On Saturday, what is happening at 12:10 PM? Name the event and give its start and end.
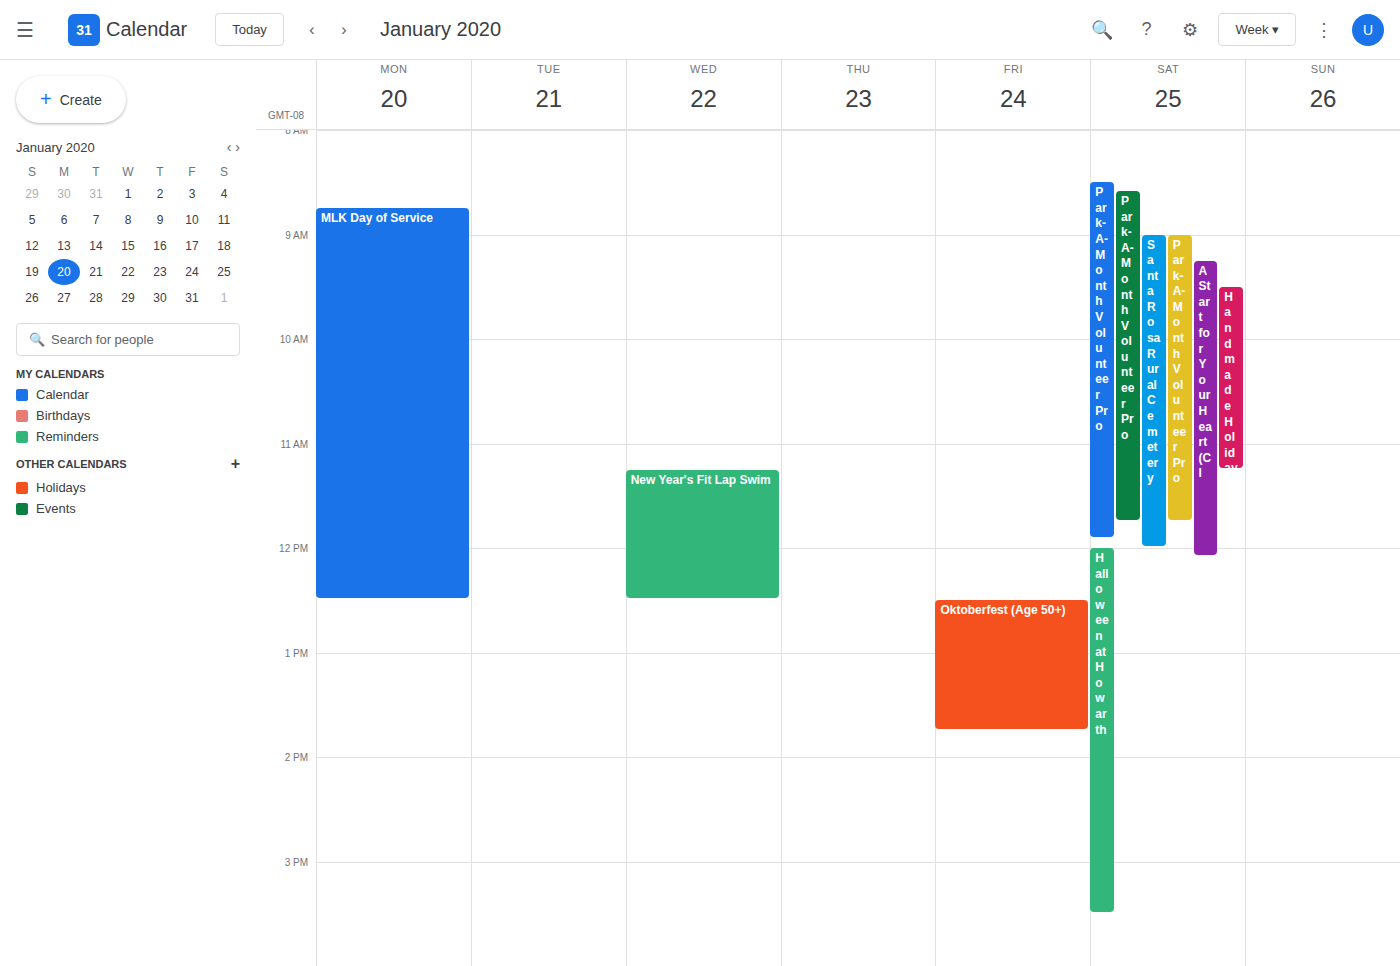
"Halloween at Howarth", 12:00 PM to 3:30 PM